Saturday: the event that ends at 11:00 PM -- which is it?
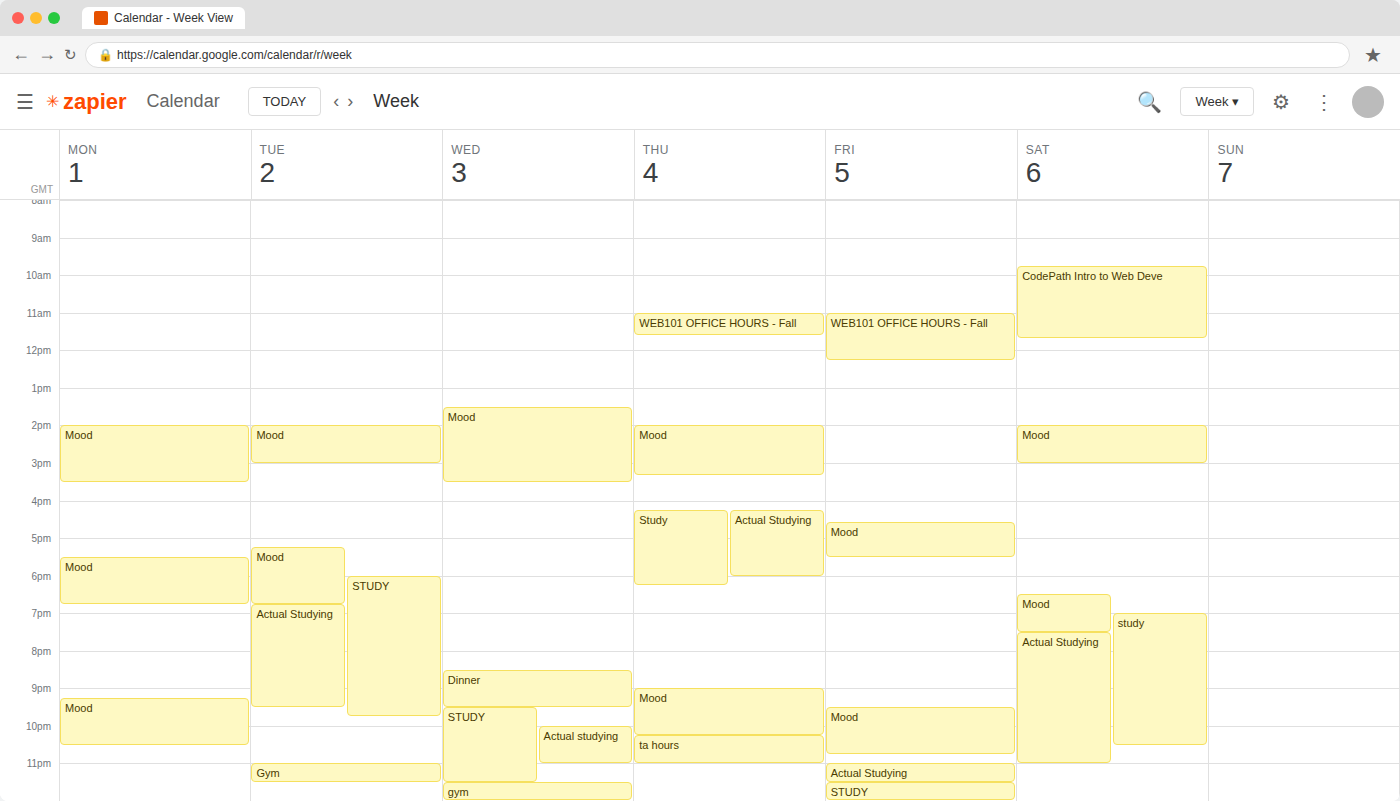
"Actual Studying"